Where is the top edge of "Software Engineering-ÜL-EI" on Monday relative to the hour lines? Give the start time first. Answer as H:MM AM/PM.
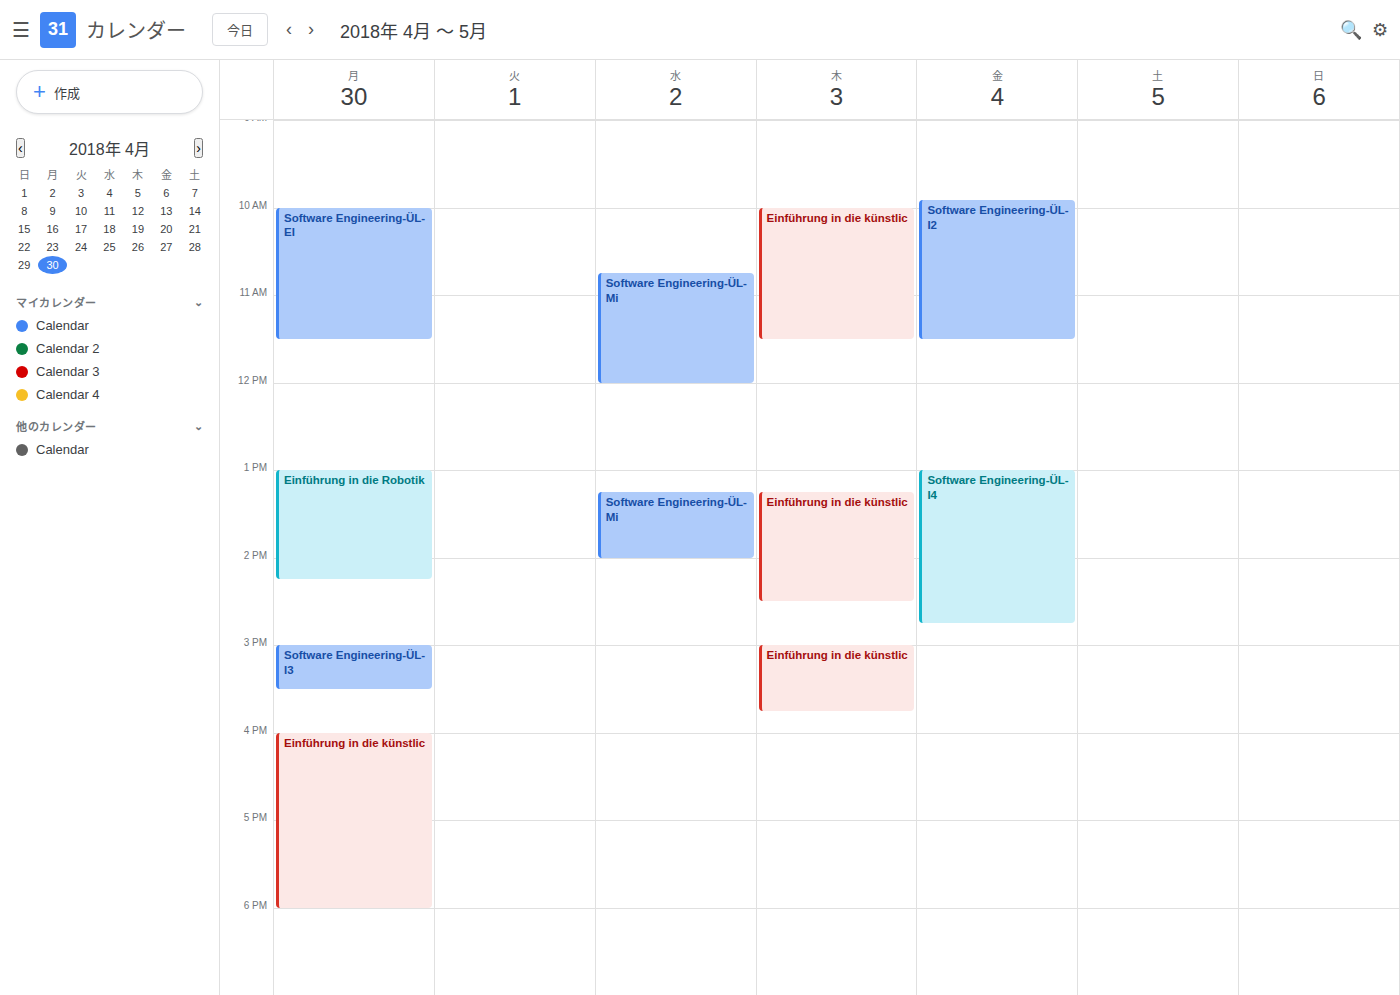
10:00 AM -- exactly on the 10 AM line.